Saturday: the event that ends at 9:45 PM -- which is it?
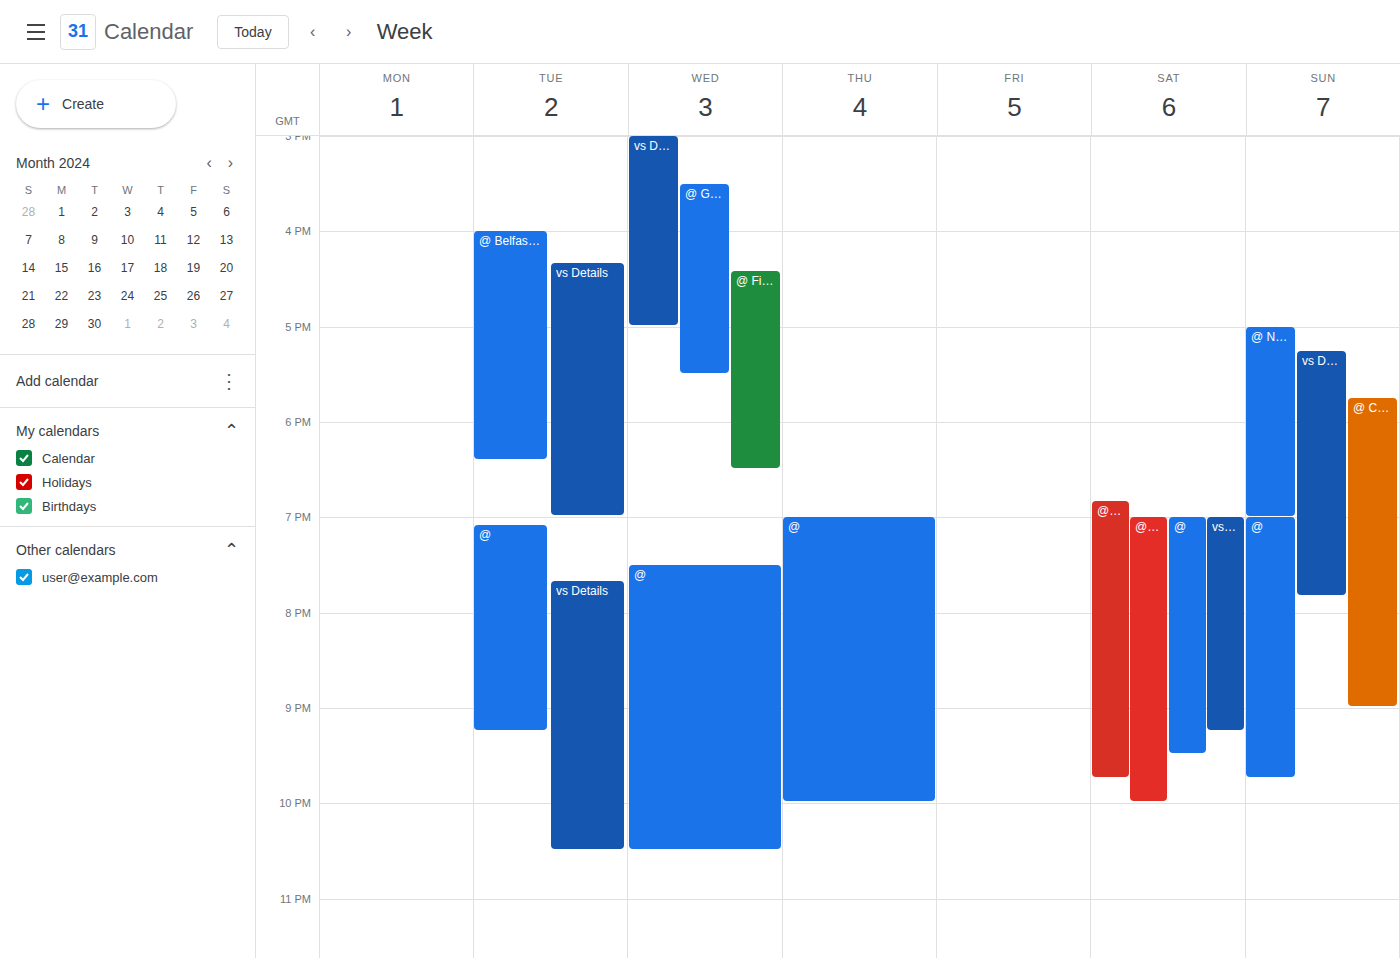
"@ Manchester Storm"